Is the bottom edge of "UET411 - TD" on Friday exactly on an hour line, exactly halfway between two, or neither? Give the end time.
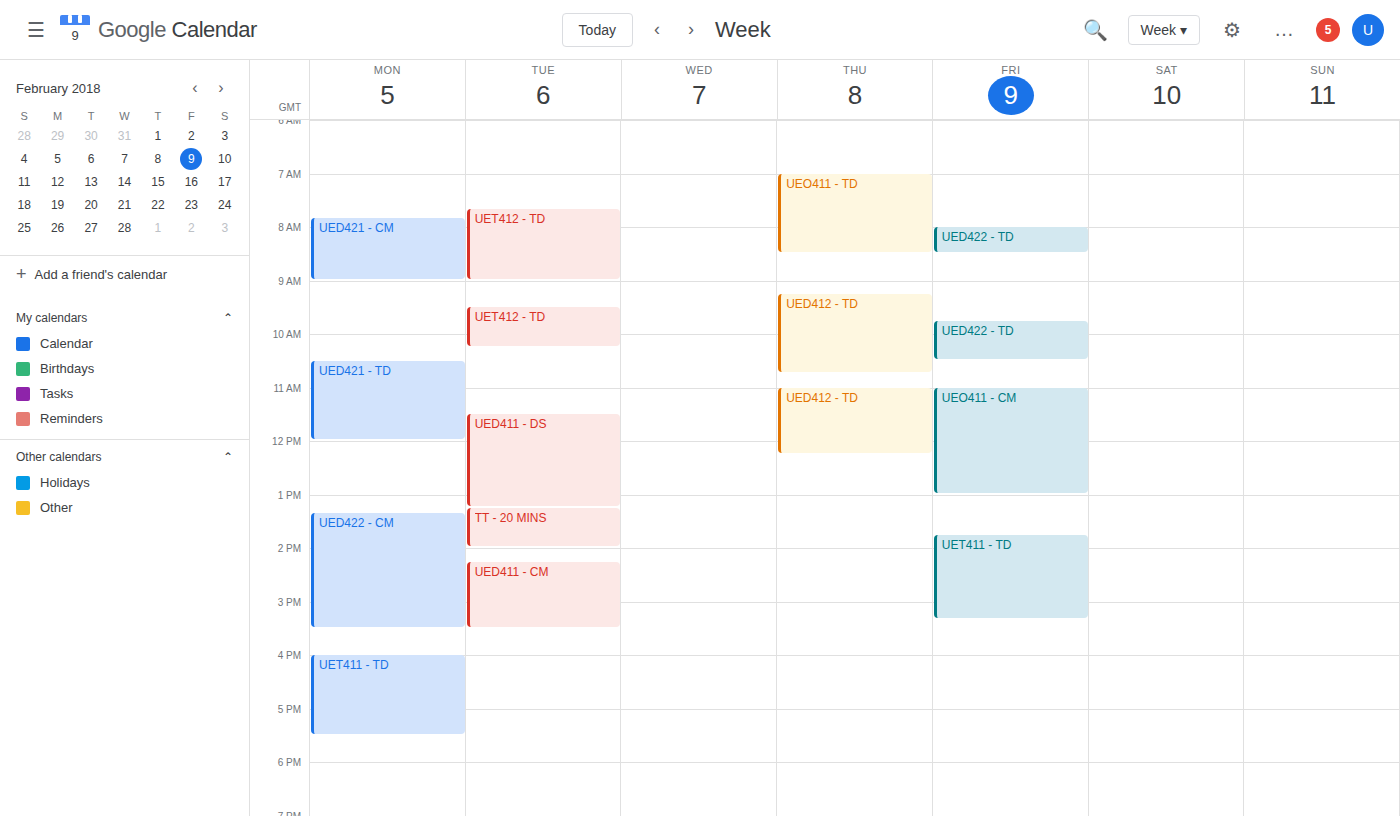
3:20 PM -- neither: 20 minutes below the 3 PM line and 40 minutes above the 4 PM line.